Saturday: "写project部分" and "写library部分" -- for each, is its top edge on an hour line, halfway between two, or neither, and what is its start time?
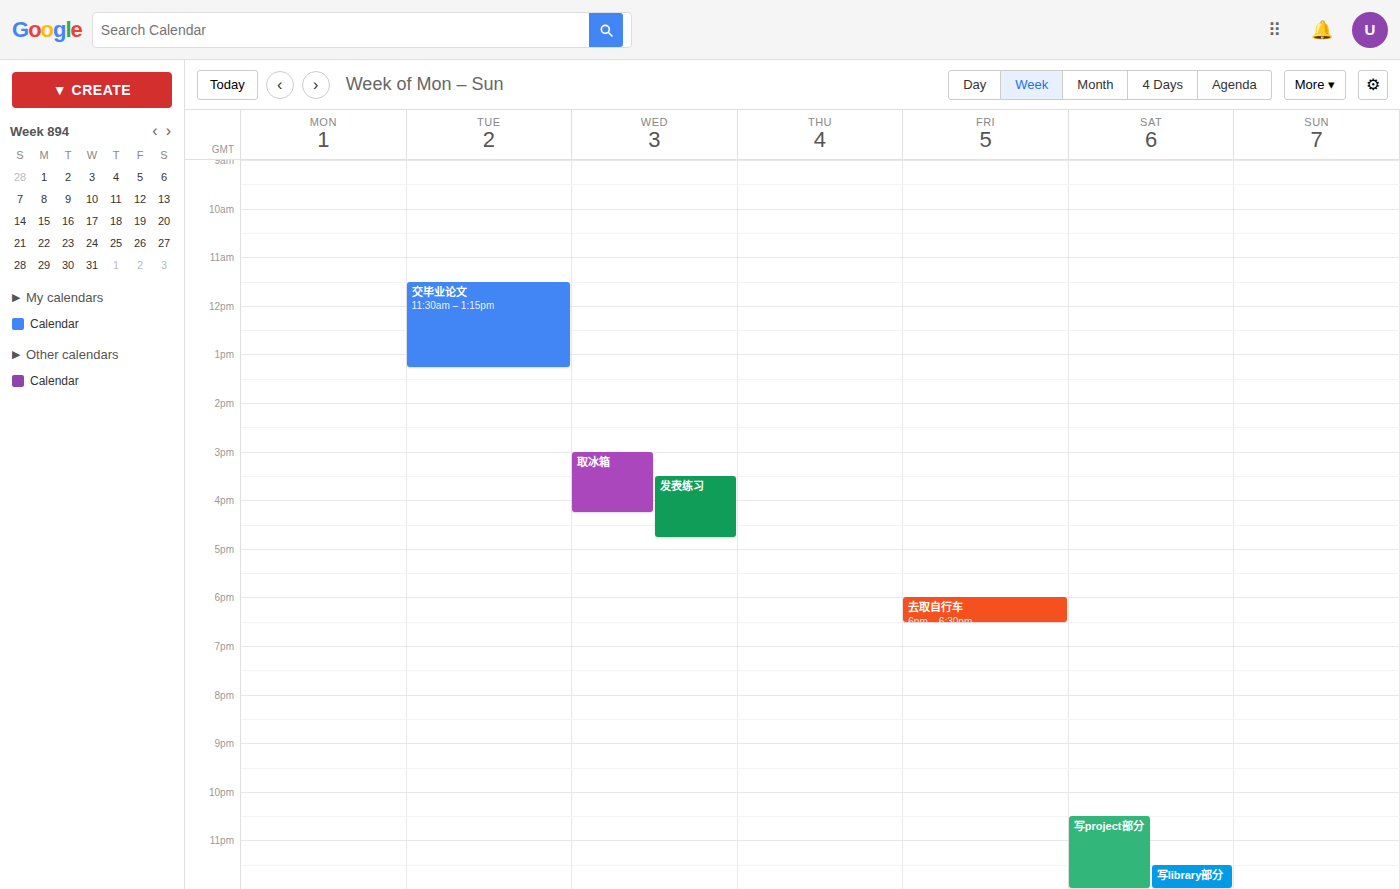
"写project部分": 10:30 PM, halfway between the 10 PM and 11 PM lines. "写library部分": 11:30 PM, halfway between the 11 PM and 12 AM lines.